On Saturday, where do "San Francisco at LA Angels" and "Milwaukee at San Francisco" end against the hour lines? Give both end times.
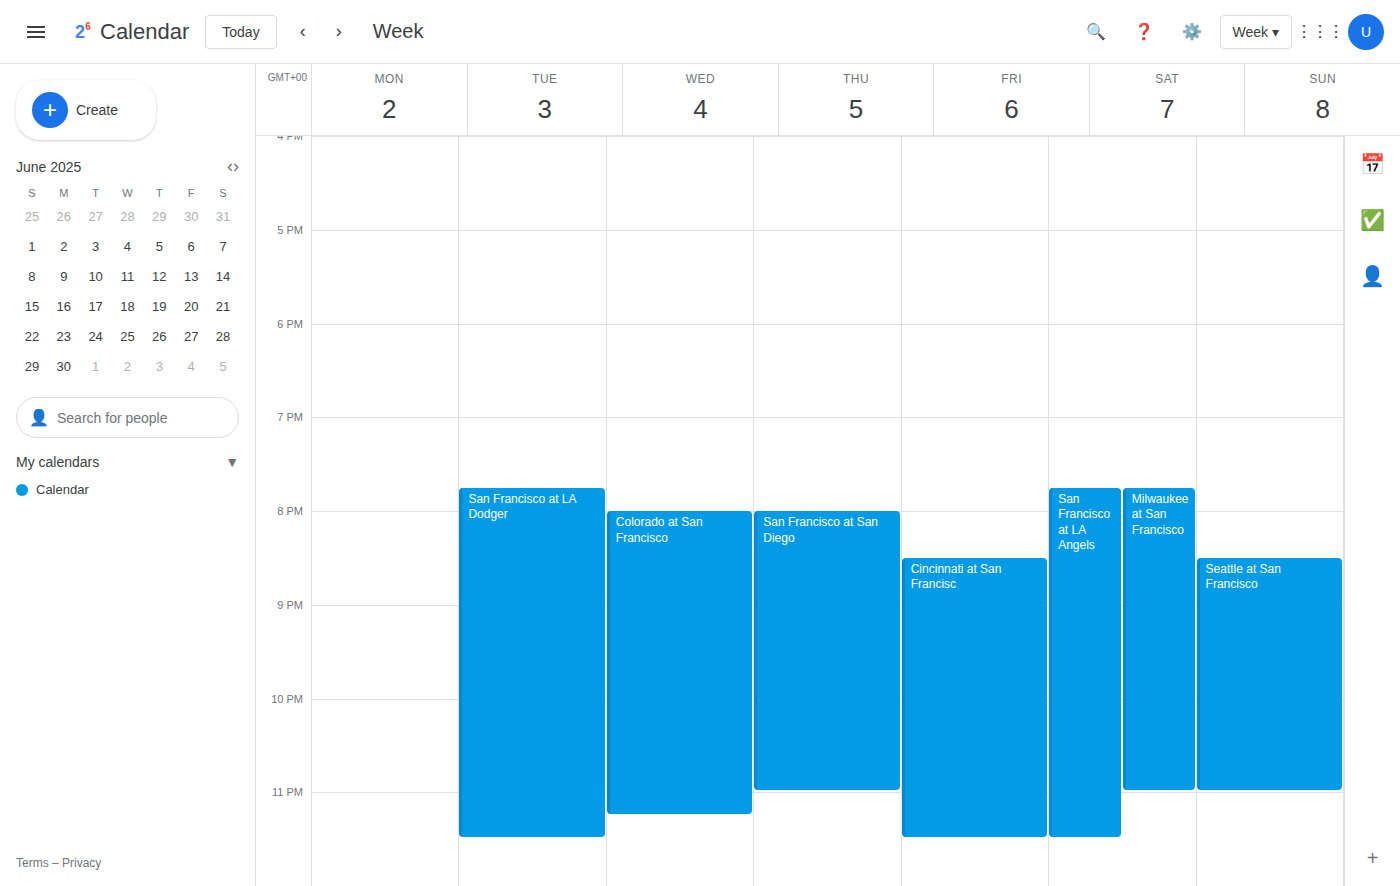
"San Francisco at LA Angels": 11:30 PM, halfway between the 11 PM and 12 AM lines. "Milwaukee at San Francisco": 11:00 PM, exactly on the 11 PM line.